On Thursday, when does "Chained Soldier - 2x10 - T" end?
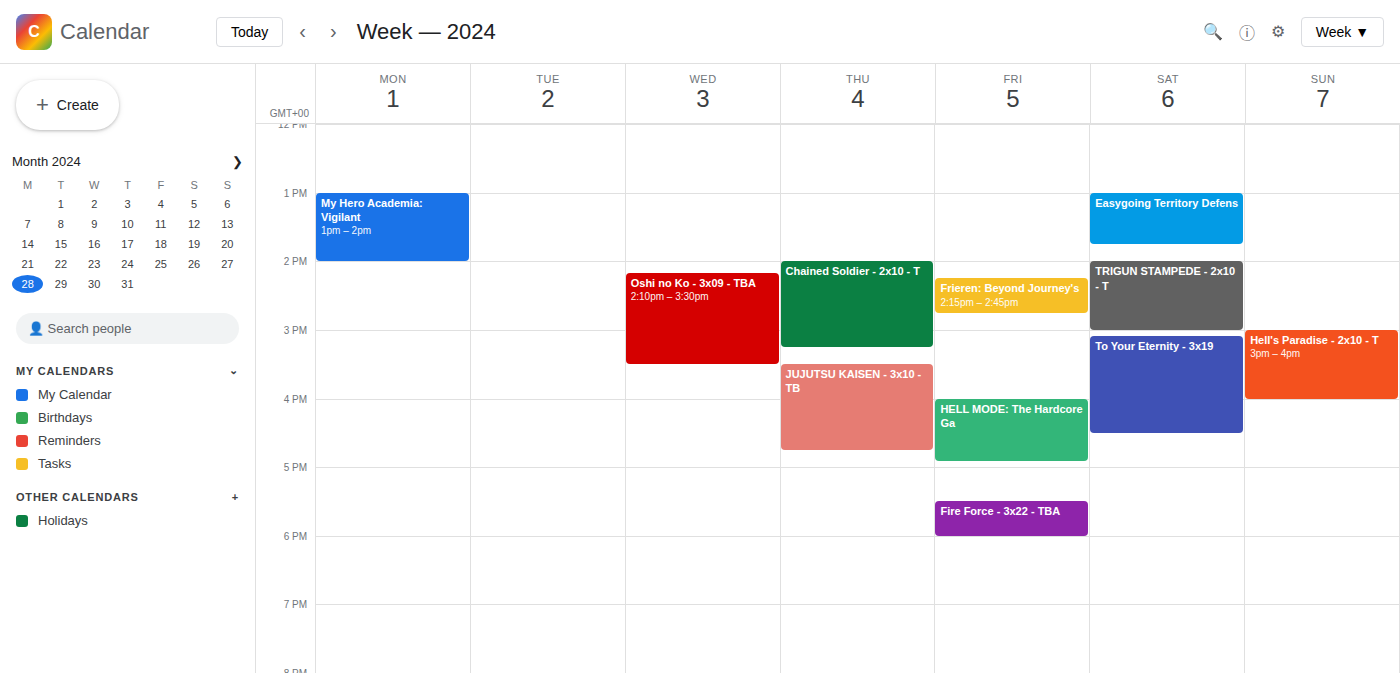
3:15 PM